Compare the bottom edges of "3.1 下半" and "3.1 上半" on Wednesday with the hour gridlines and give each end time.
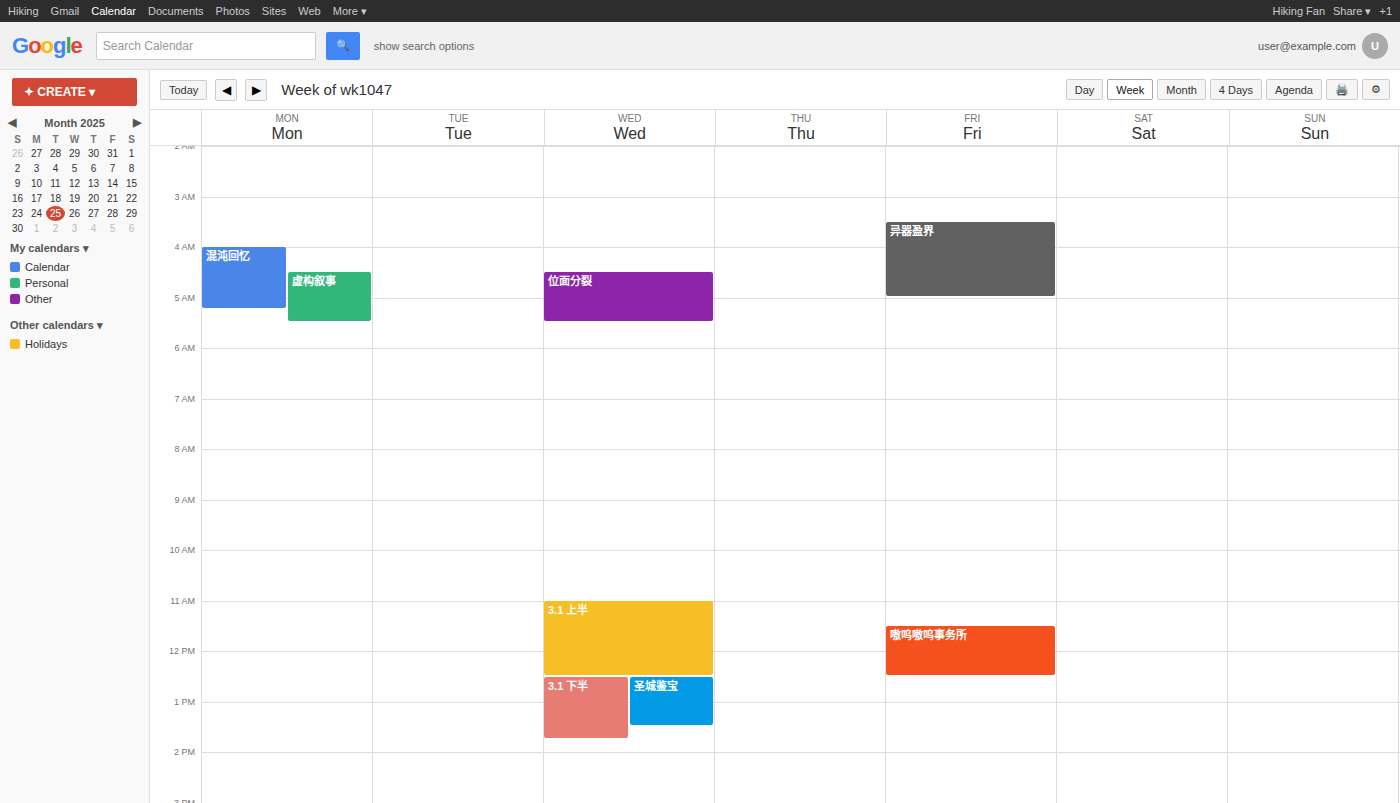
"3.1 下半": 13:45, neither: three quarters of the way from the 13:00 line to the 14:00 line. "3.1 上半": 12:30, halfway between the 12:00 and 13:00 lines.